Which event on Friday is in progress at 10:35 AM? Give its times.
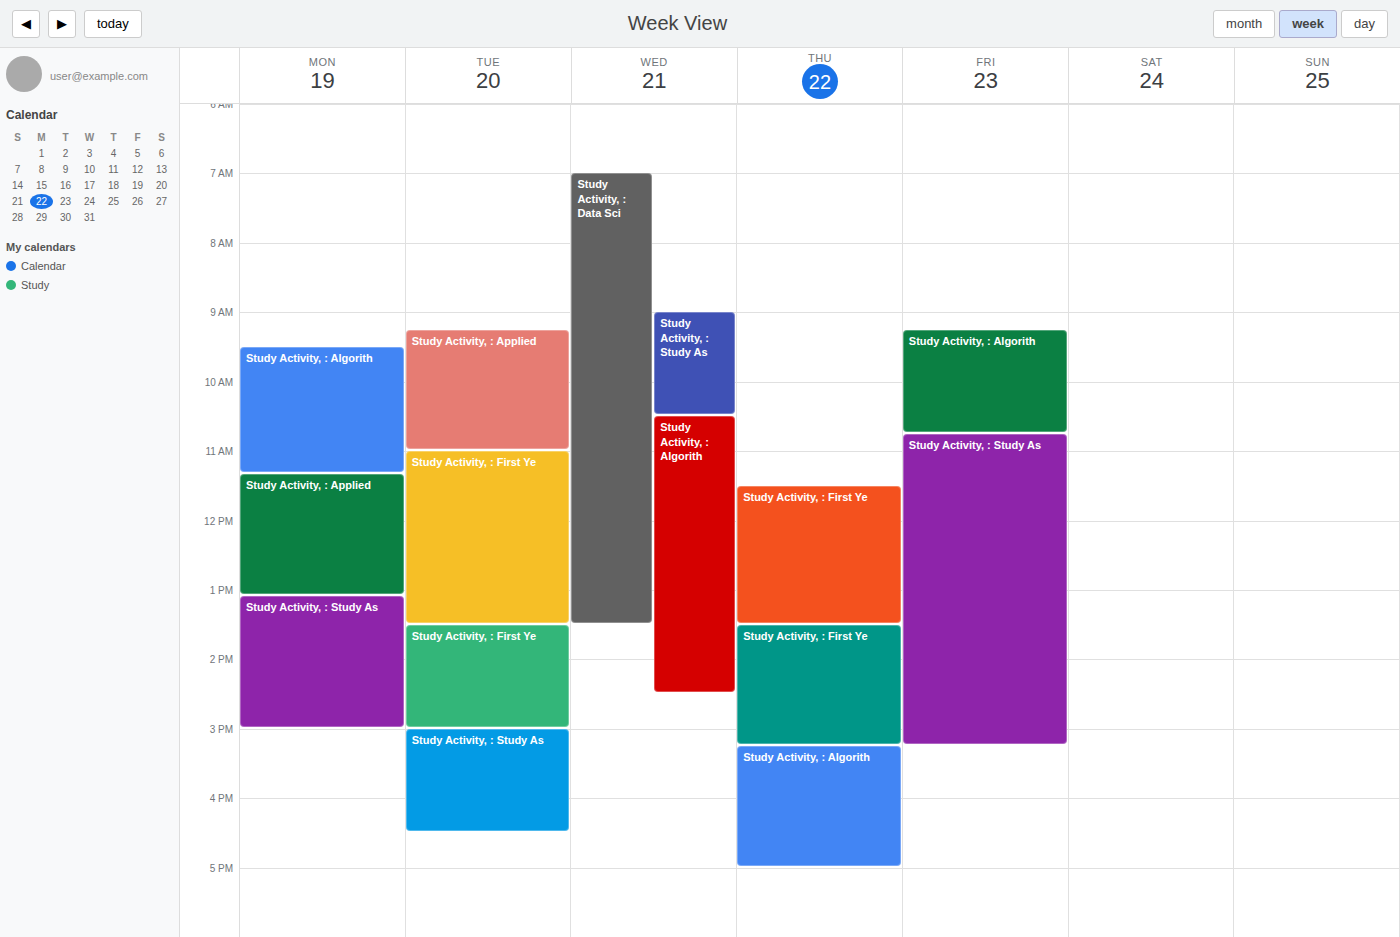
"Study Activity, : Algorith", 9:15 AM to 10:45 AM